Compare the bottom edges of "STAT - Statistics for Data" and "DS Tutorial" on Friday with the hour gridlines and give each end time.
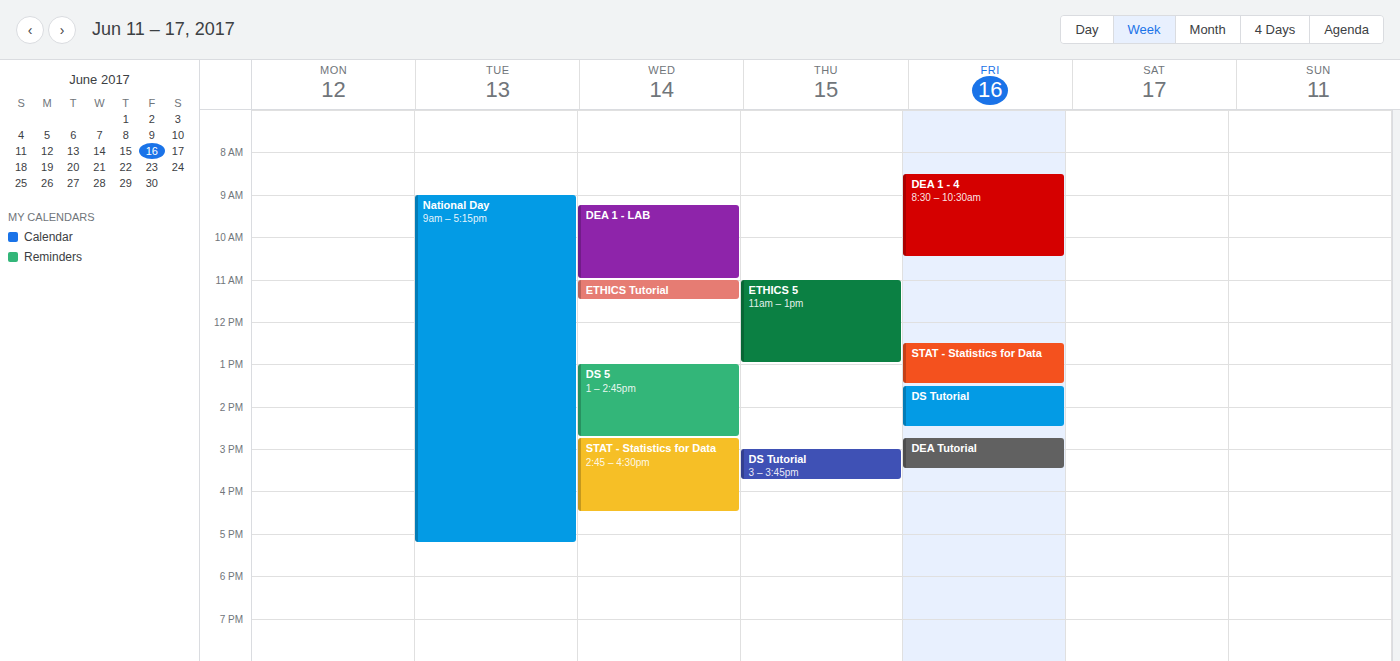
"STAT - Statistics for Data": 1:30 PM, halfway between the 1 PM and 2 PM lines. "DS Tutorial": 2:30 PM, halfway between the 2 PM and 3 PM lines.